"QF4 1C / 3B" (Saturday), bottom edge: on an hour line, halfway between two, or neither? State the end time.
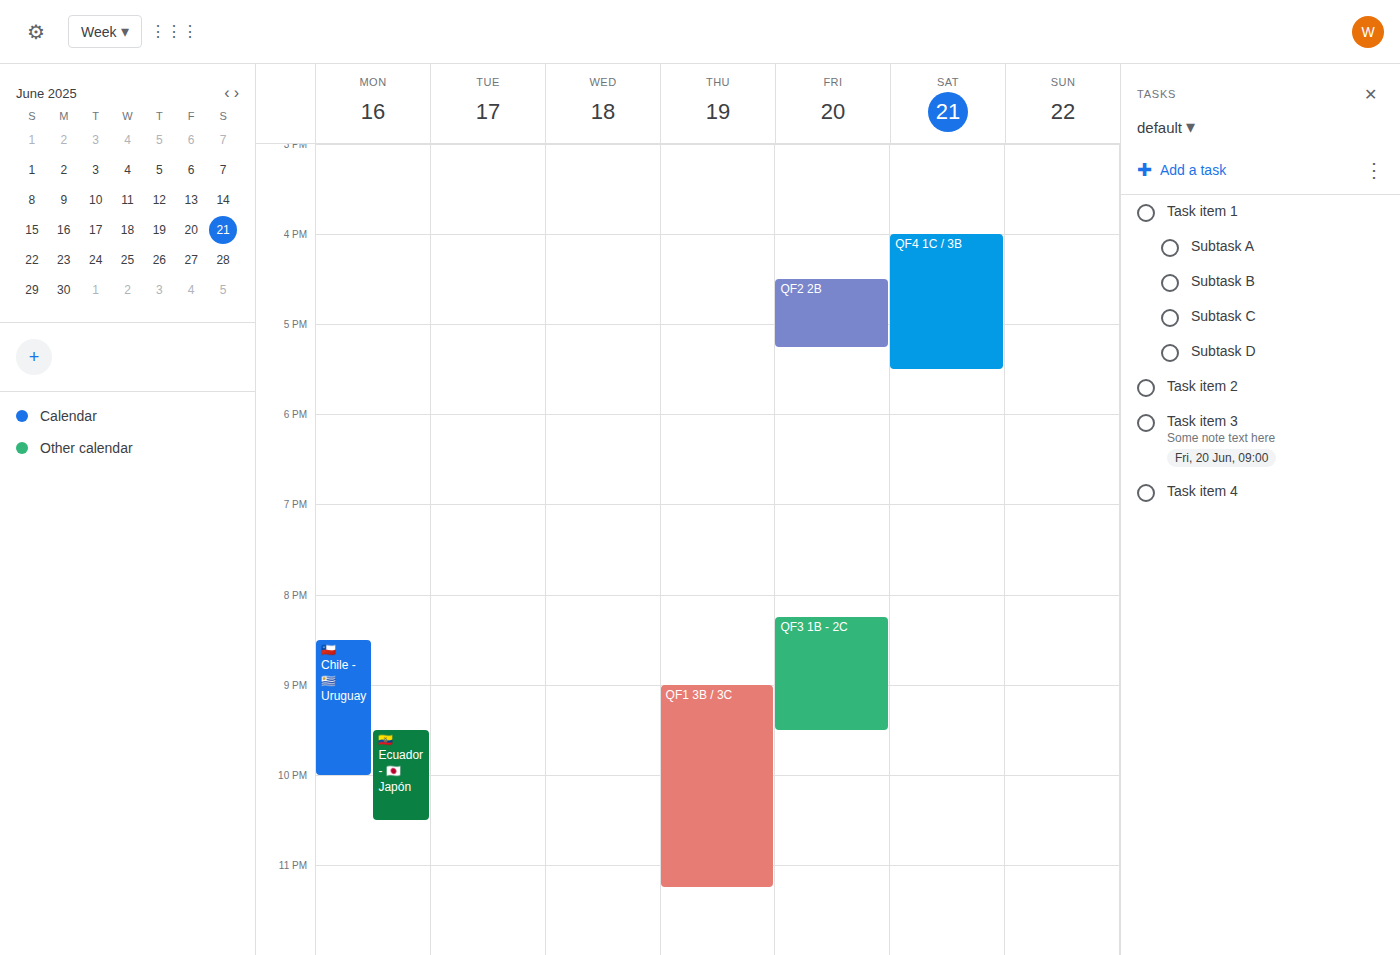
5:30 PM -- halfway between the 5 PM and 6 PM lines.